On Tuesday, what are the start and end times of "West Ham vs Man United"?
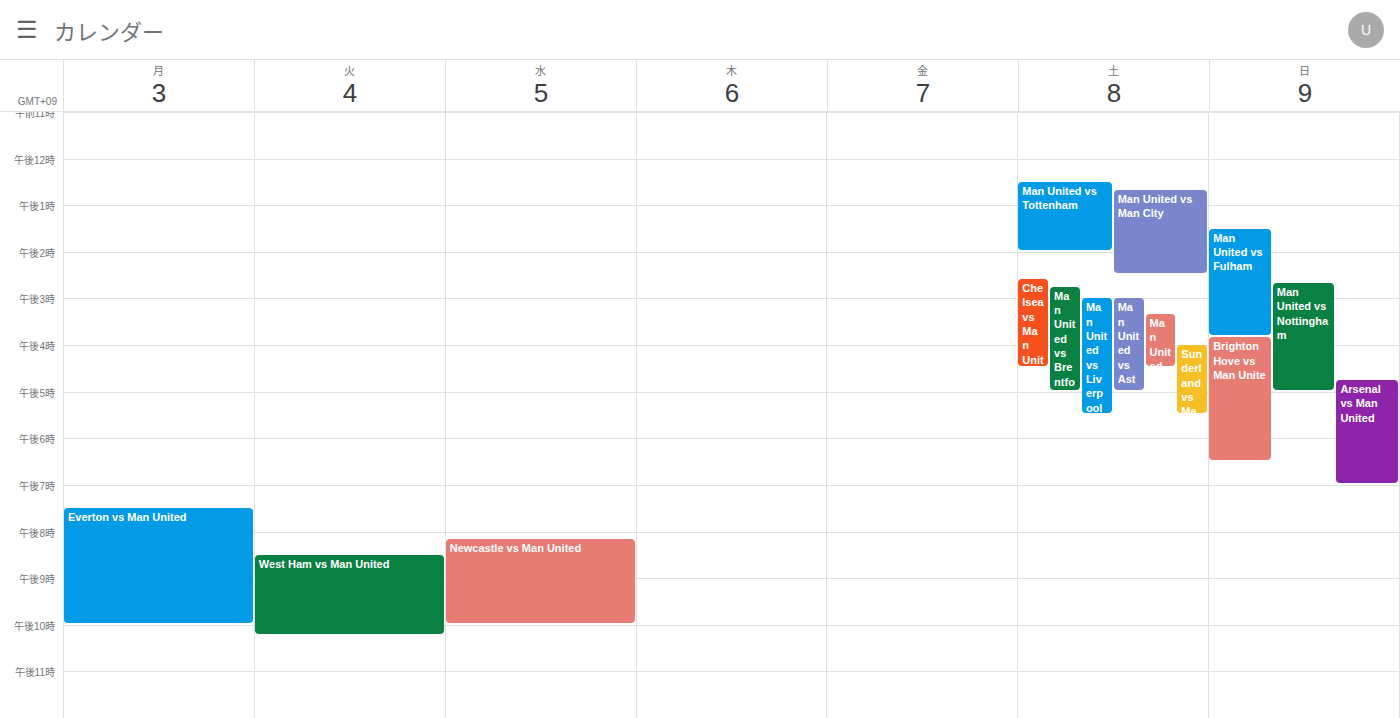
8:30 PM to 10:15 PM